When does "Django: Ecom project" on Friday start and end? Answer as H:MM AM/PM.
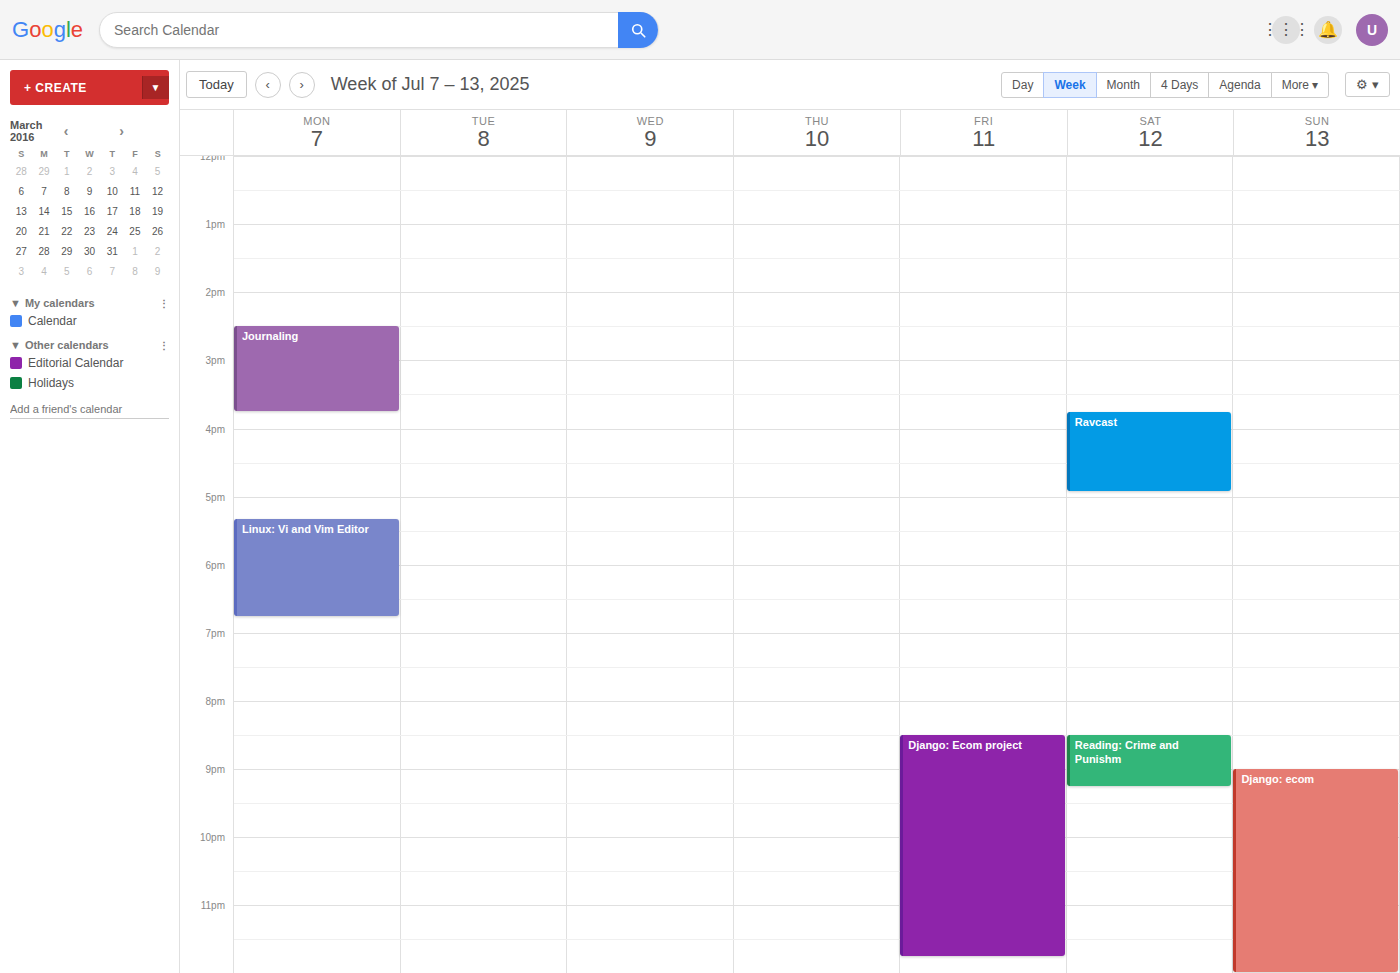
8:30 PM to 11:45 PM